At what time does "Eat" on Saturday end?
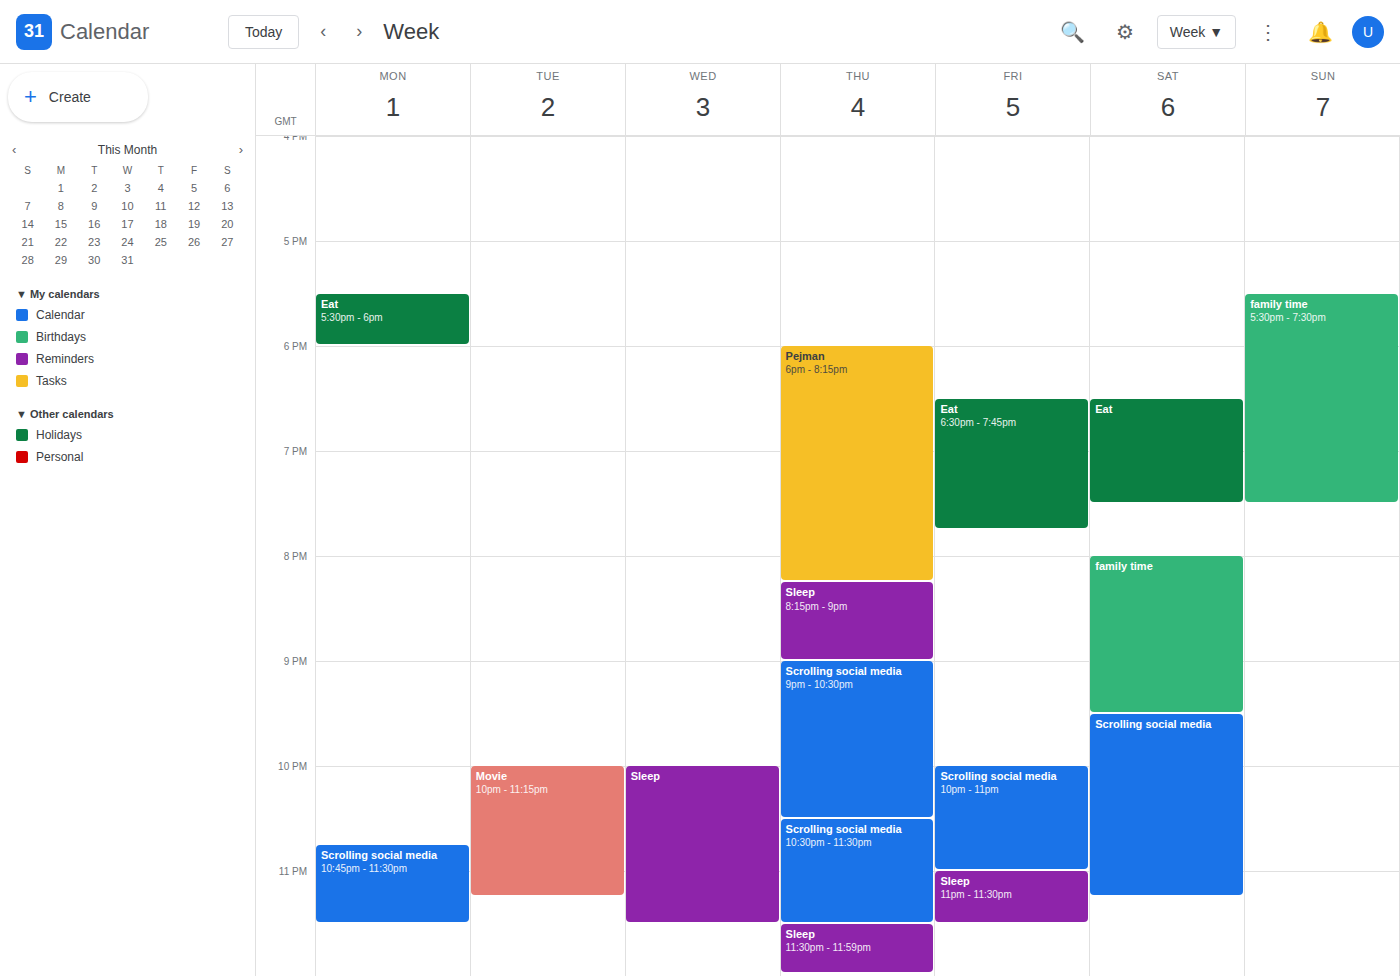
7:30 PM